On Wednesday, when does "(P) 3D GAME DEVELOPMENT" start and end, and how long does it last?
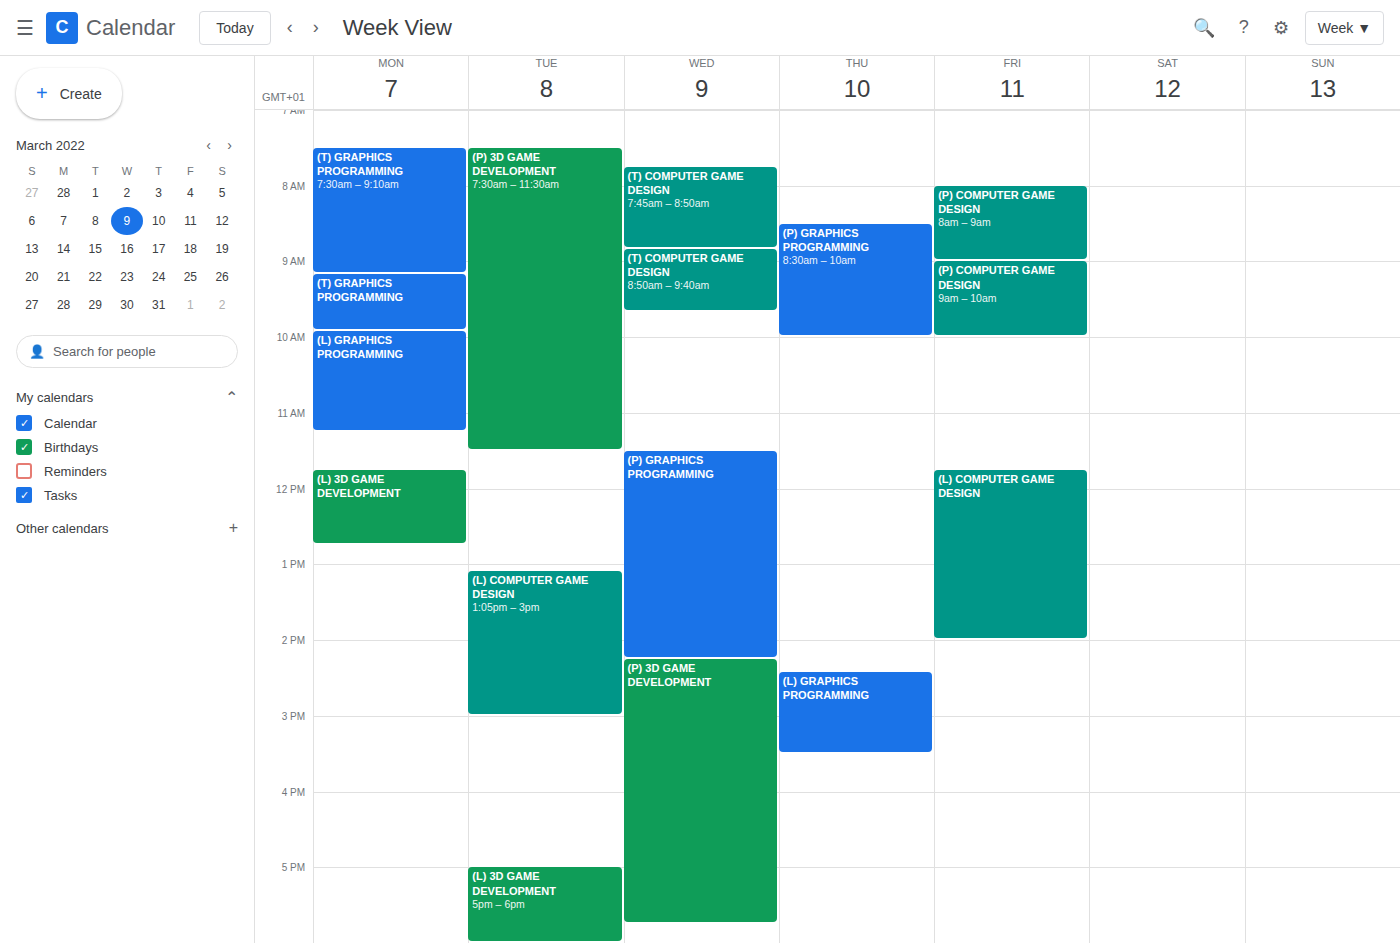
2:15 PM to 5:45 PM, 3 hours 30 minutes